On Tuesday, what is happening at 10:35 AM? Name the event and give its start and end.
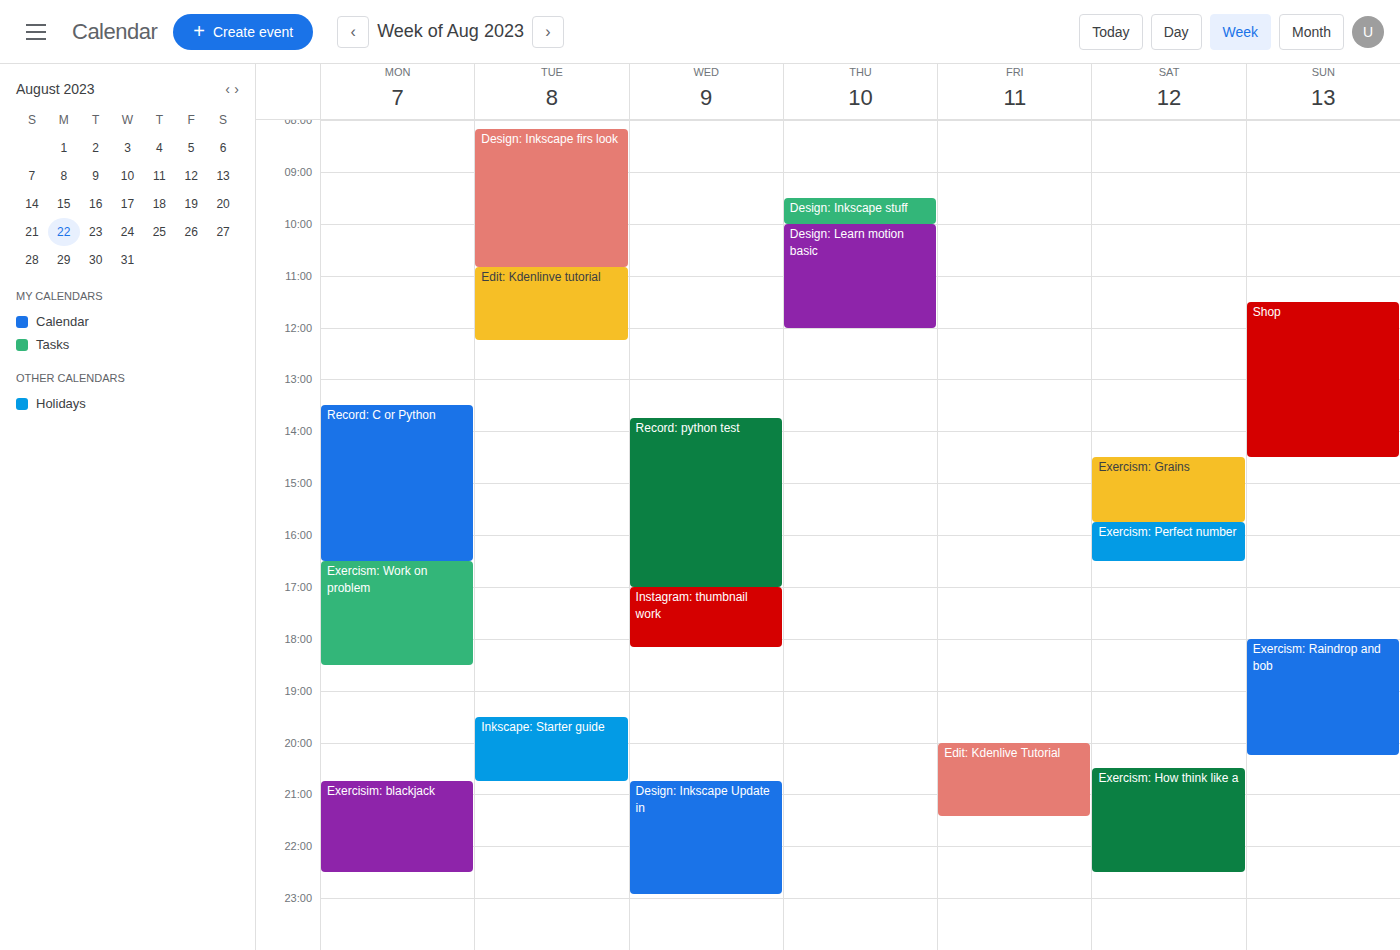
"Design: Inkscape firs look", 8:10 AM to 10:50 AM